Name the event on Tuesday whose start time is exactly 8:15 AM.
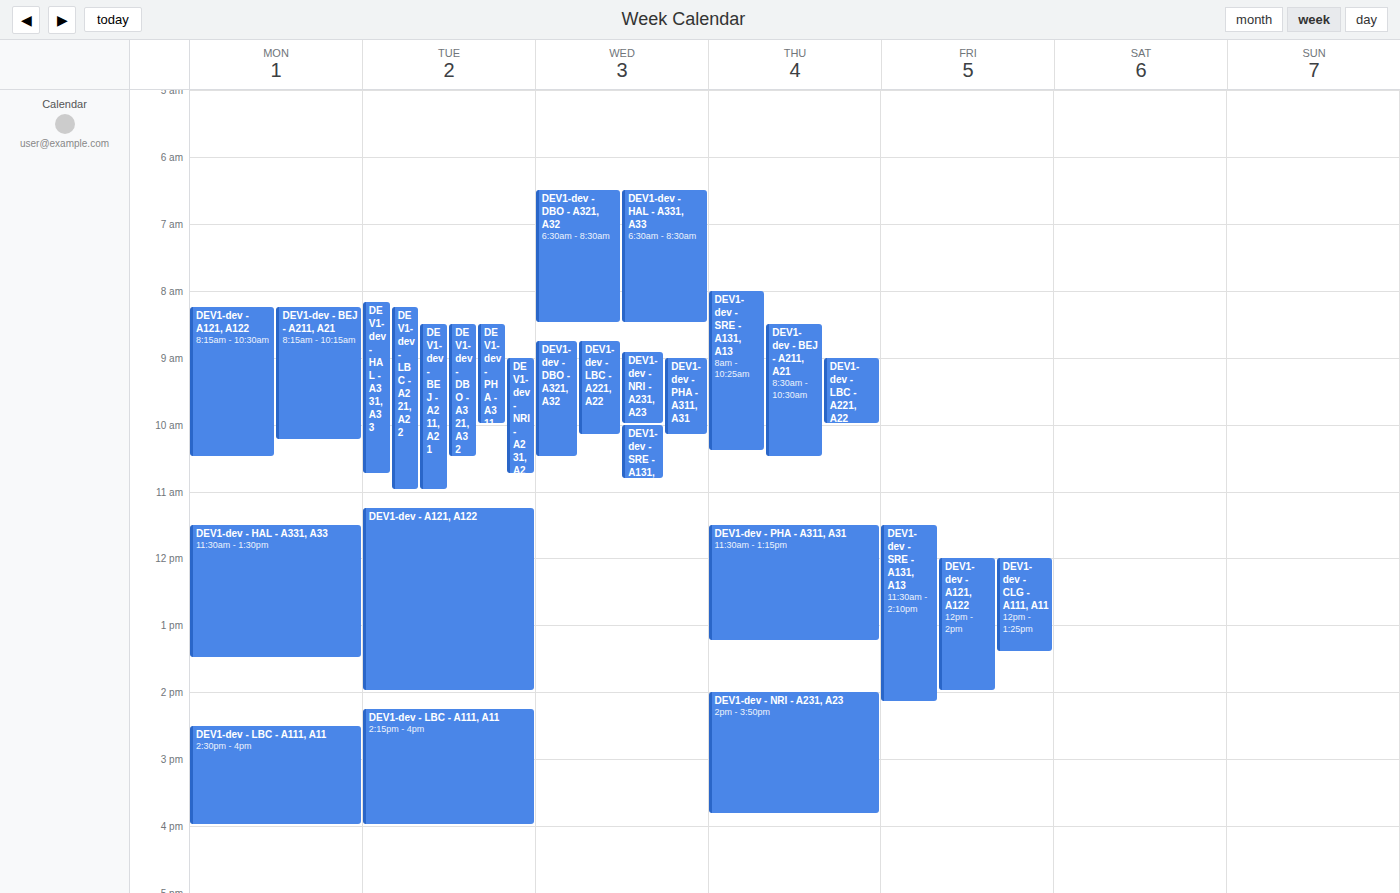
"DEV1-dev - LBC - A221, A22"